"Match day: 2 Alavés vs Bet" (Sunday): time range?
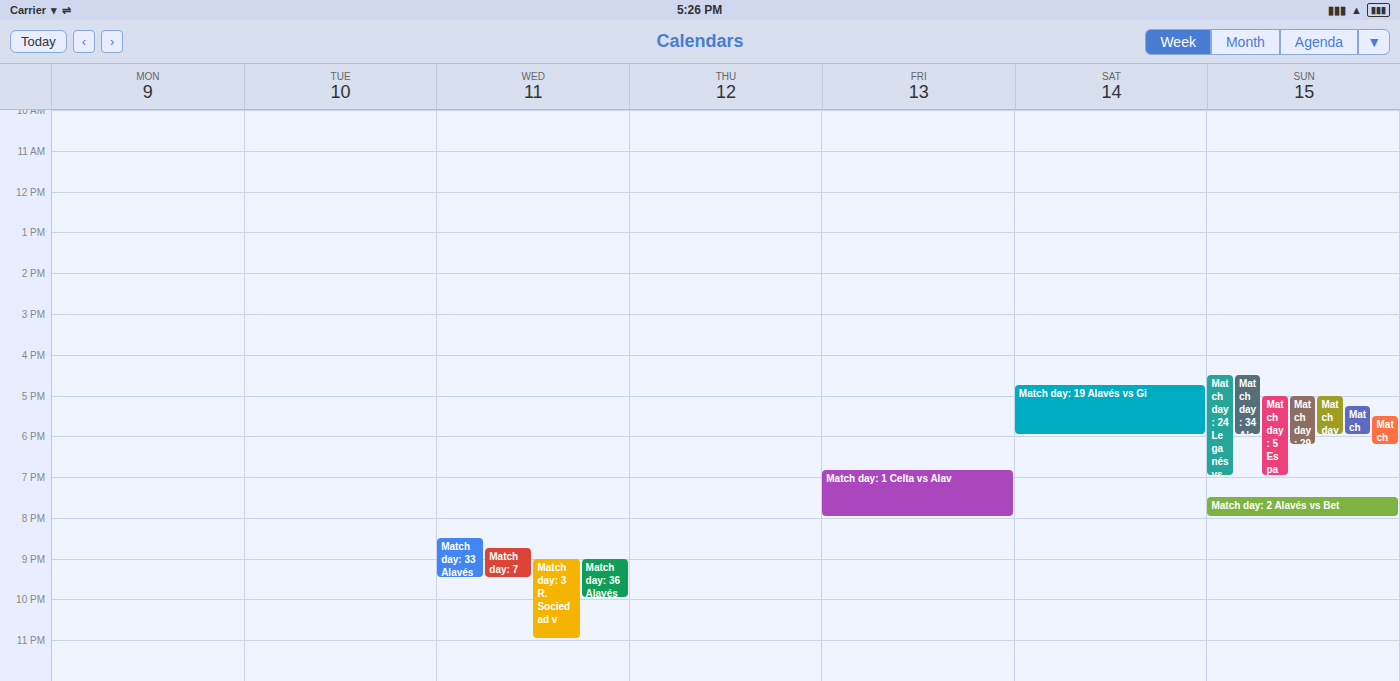
7:30 PM to 8:00 PM